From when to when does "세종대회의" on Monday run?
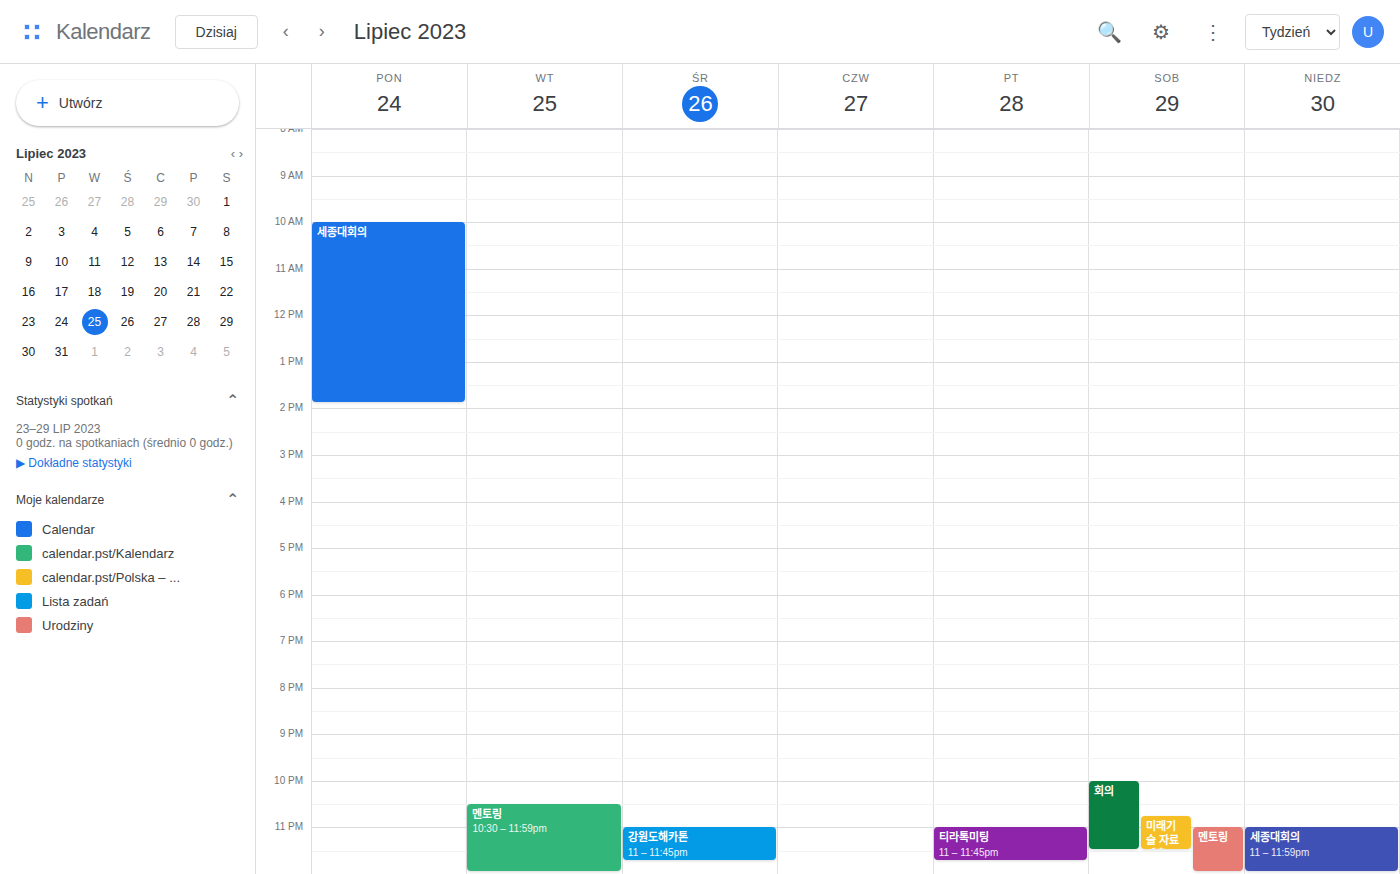
10:00 to 13:55